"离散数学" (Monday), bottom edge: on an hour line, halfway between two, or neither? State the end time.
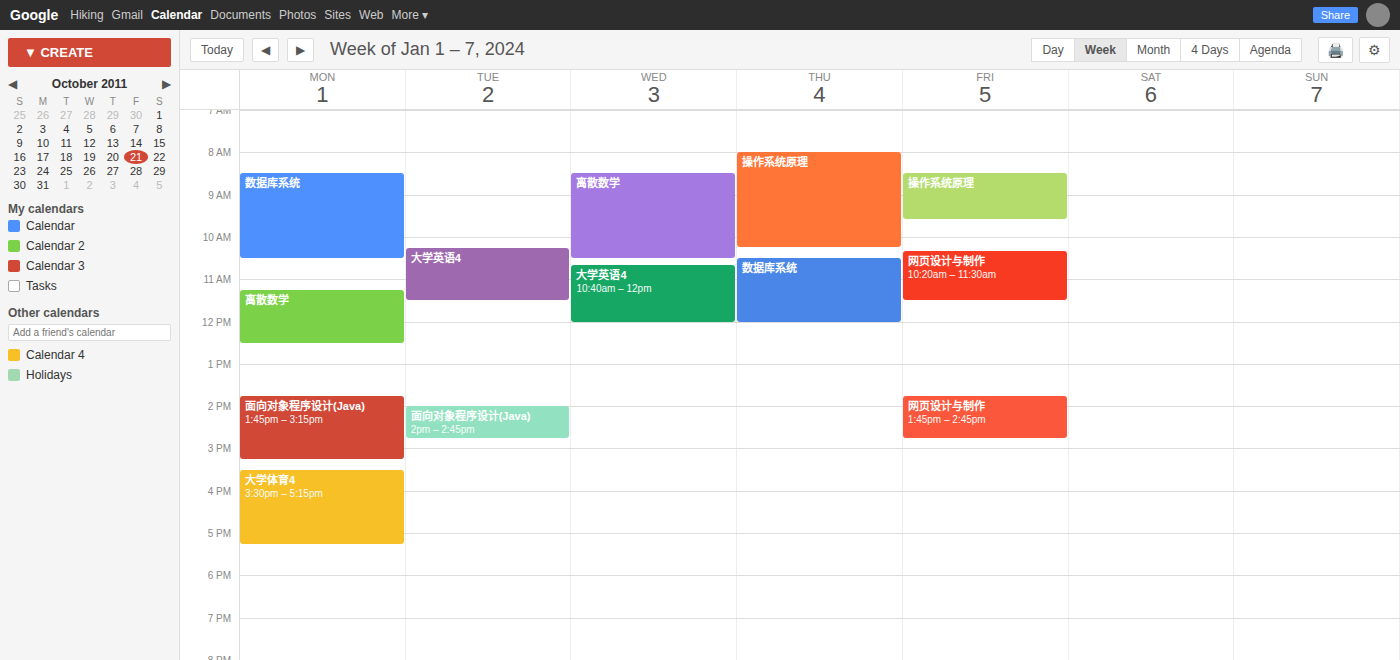
12:30 -- halfway between the 12:00 and 13:00 lines.